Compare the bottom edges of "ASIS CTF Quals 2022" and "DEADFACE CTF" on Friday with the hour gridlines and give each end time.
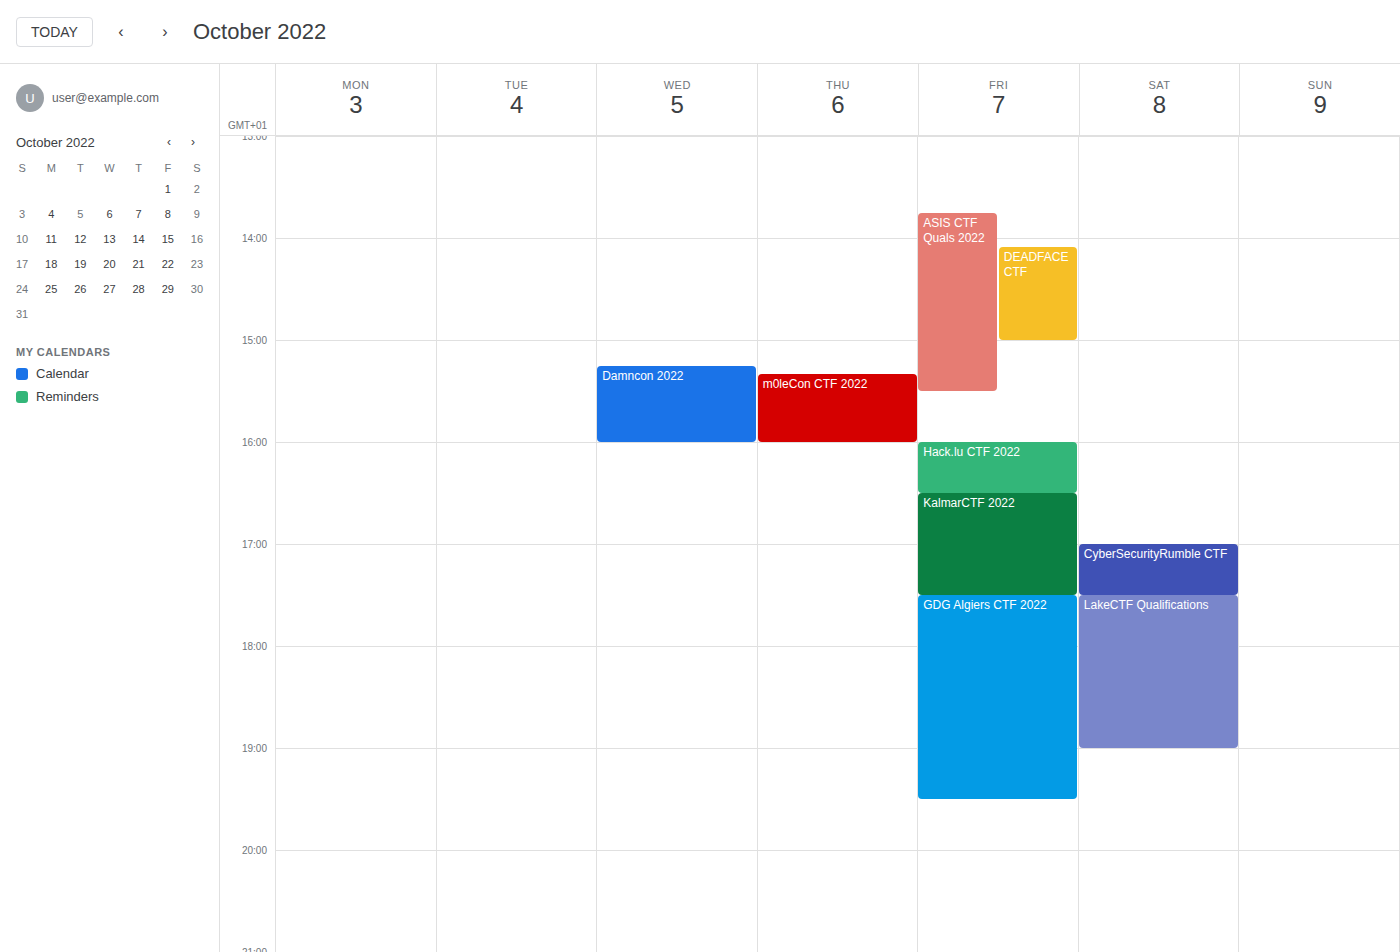
"ASIS CTF Quals 2022": 3:30 PM, halfway between the 3 PM and 4 PM lines. "DEADFACE CTF": 3:00 PM, exactly on the 3 PM line.